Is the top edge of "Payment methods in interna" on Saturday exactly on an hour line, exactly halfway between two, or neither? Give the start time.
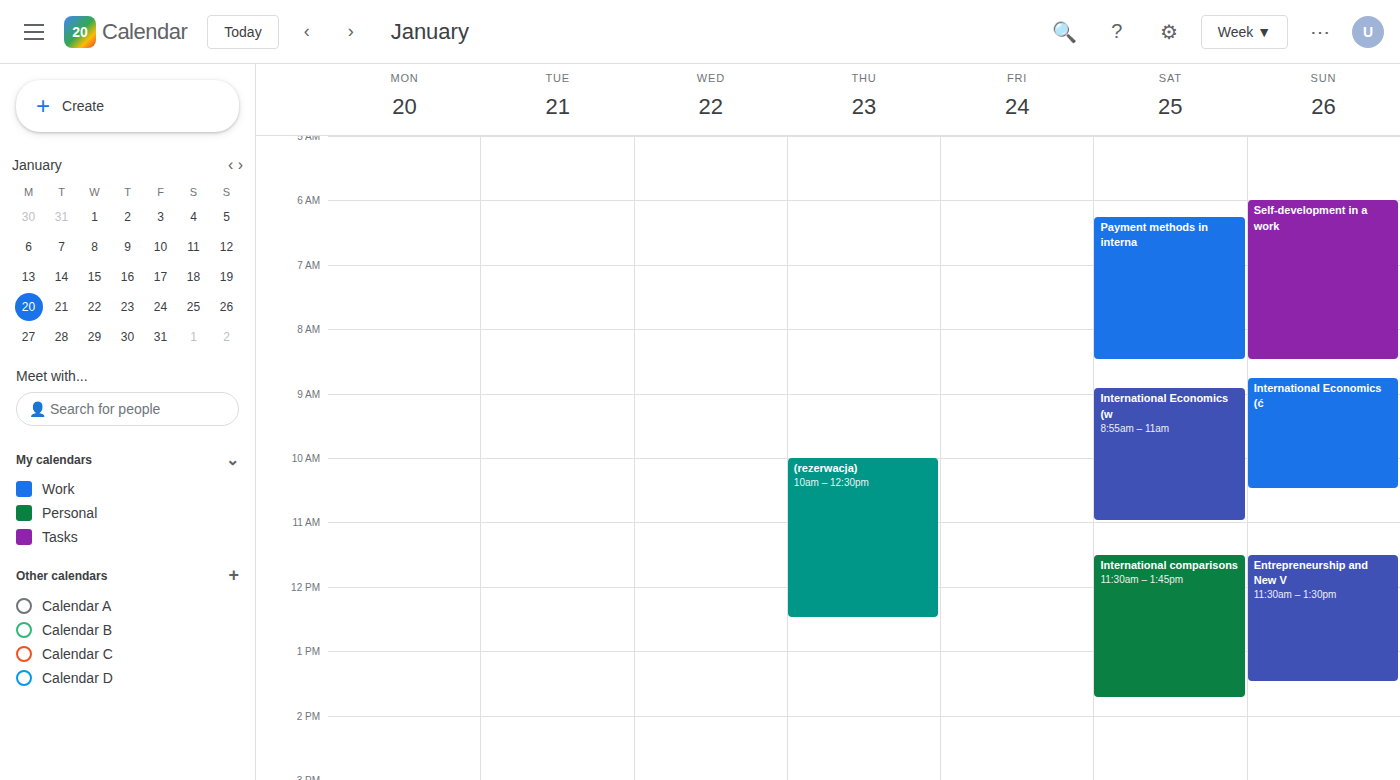
6:15 AM -- neither: a quarter of the way from the 6 AM line to the 7 AM line.